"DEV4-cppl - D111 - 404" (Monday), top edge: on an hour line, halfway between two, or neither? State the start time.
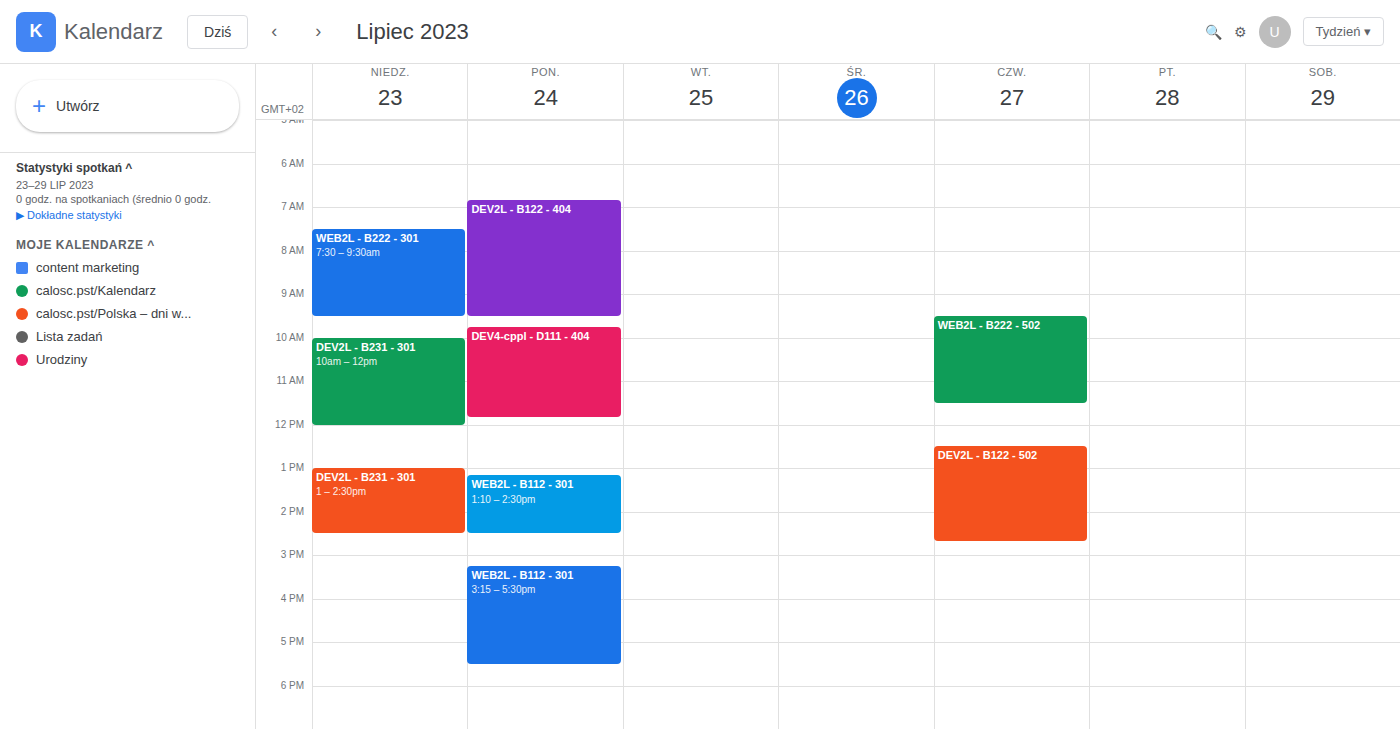
9:45 AM -- neither: three quarters of the way from the 9 AM line to the 10 AM line.